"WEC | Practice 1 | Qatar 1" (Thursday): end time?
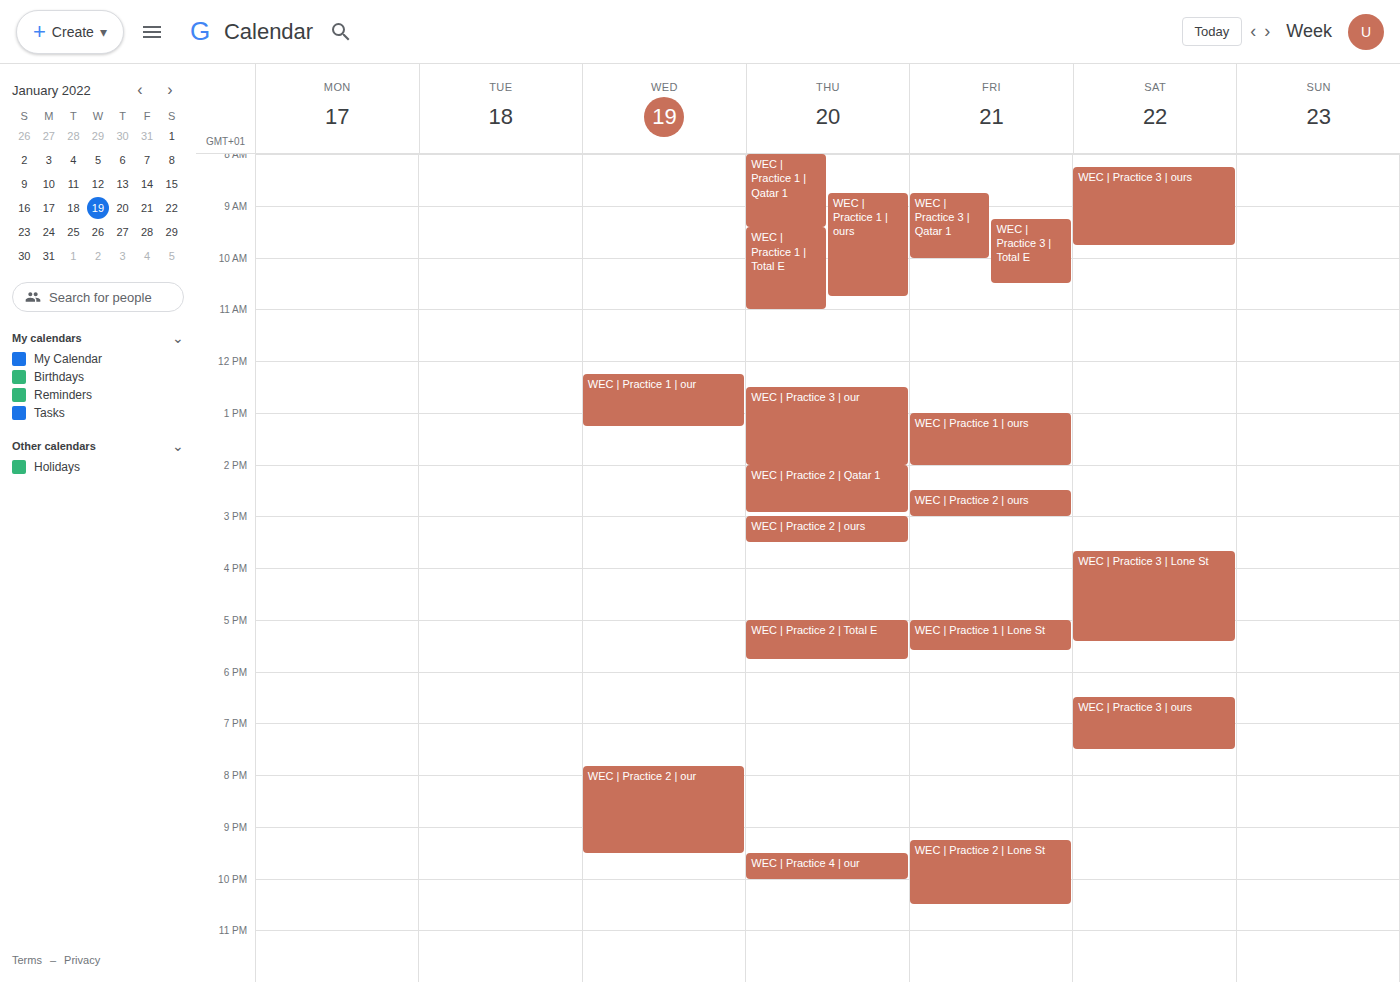
9:25 AM